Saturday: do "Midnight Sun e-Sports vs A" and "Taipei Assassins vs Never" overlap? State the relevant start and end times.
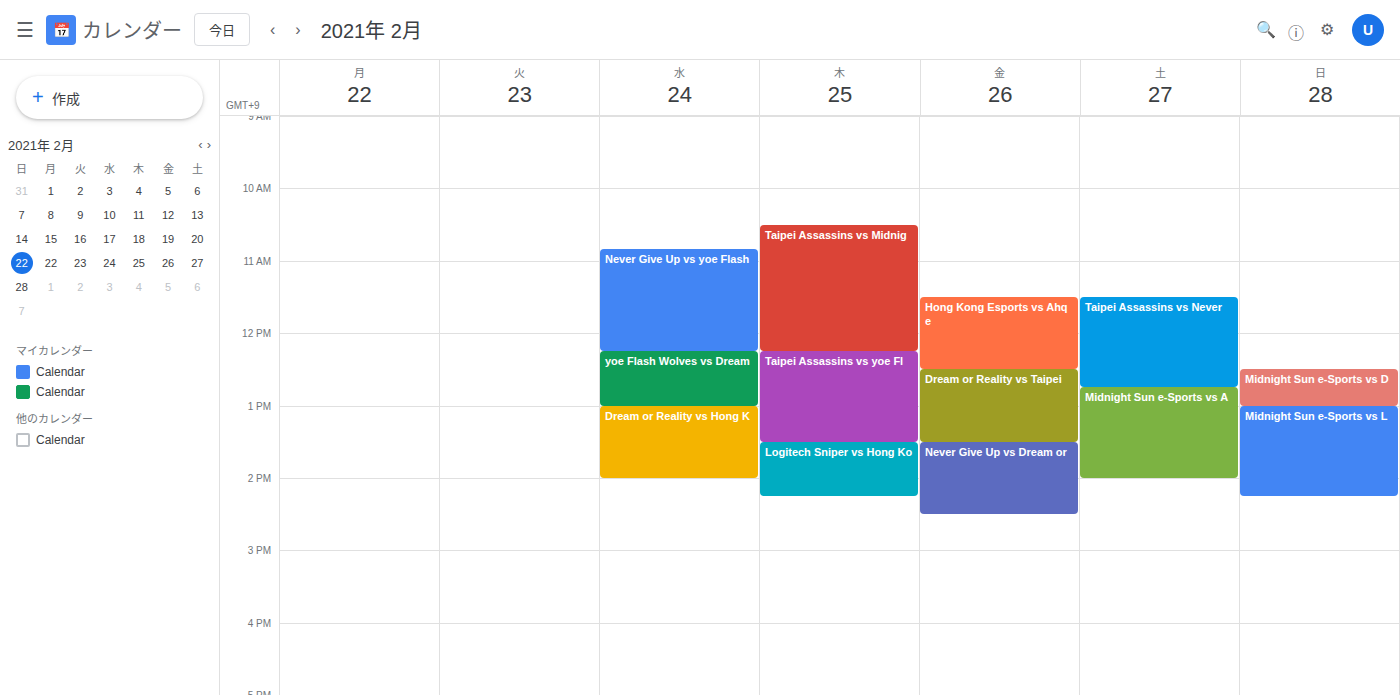
"Taipei Assassins vs Never" ends at 12:45 PM, exactly when "Midnight Sun e-Sports vs A" starts -- they touch but do not overlap.